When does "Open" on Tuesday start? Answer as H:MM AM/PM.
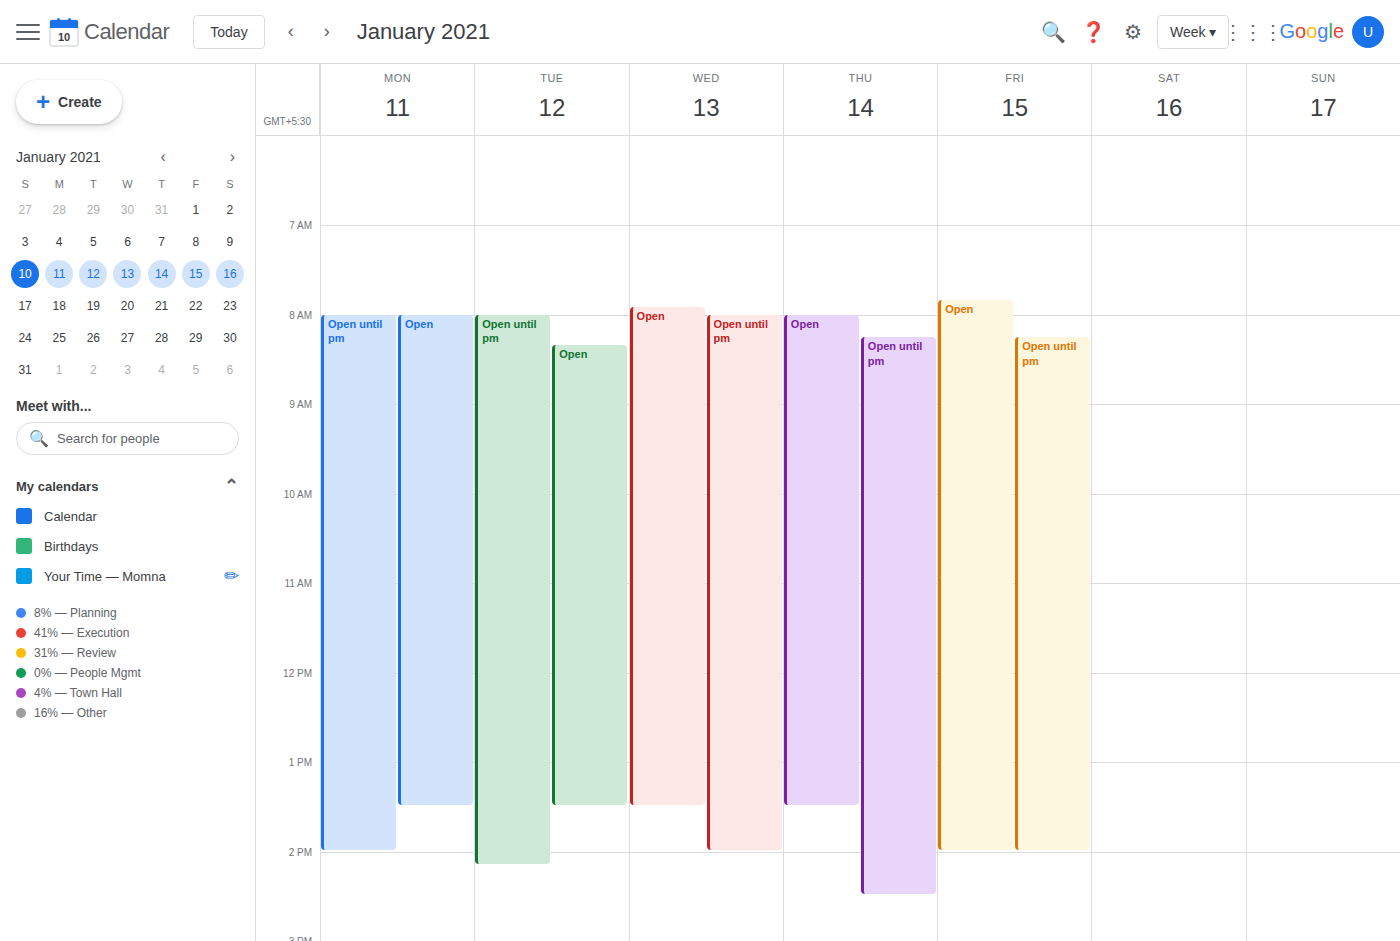
8:20 AM